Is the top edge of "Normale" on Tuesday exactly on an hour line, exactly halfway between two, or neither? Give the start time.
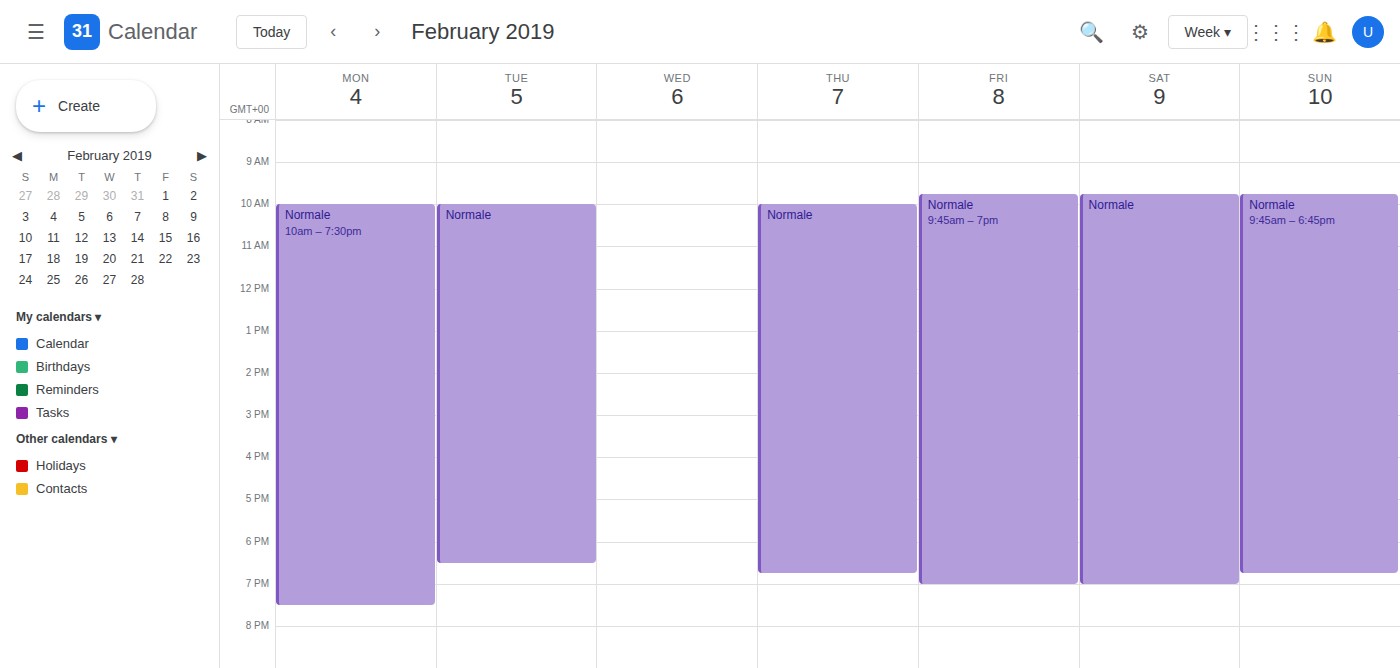
10:00 -- exactly on the 10:00 line.